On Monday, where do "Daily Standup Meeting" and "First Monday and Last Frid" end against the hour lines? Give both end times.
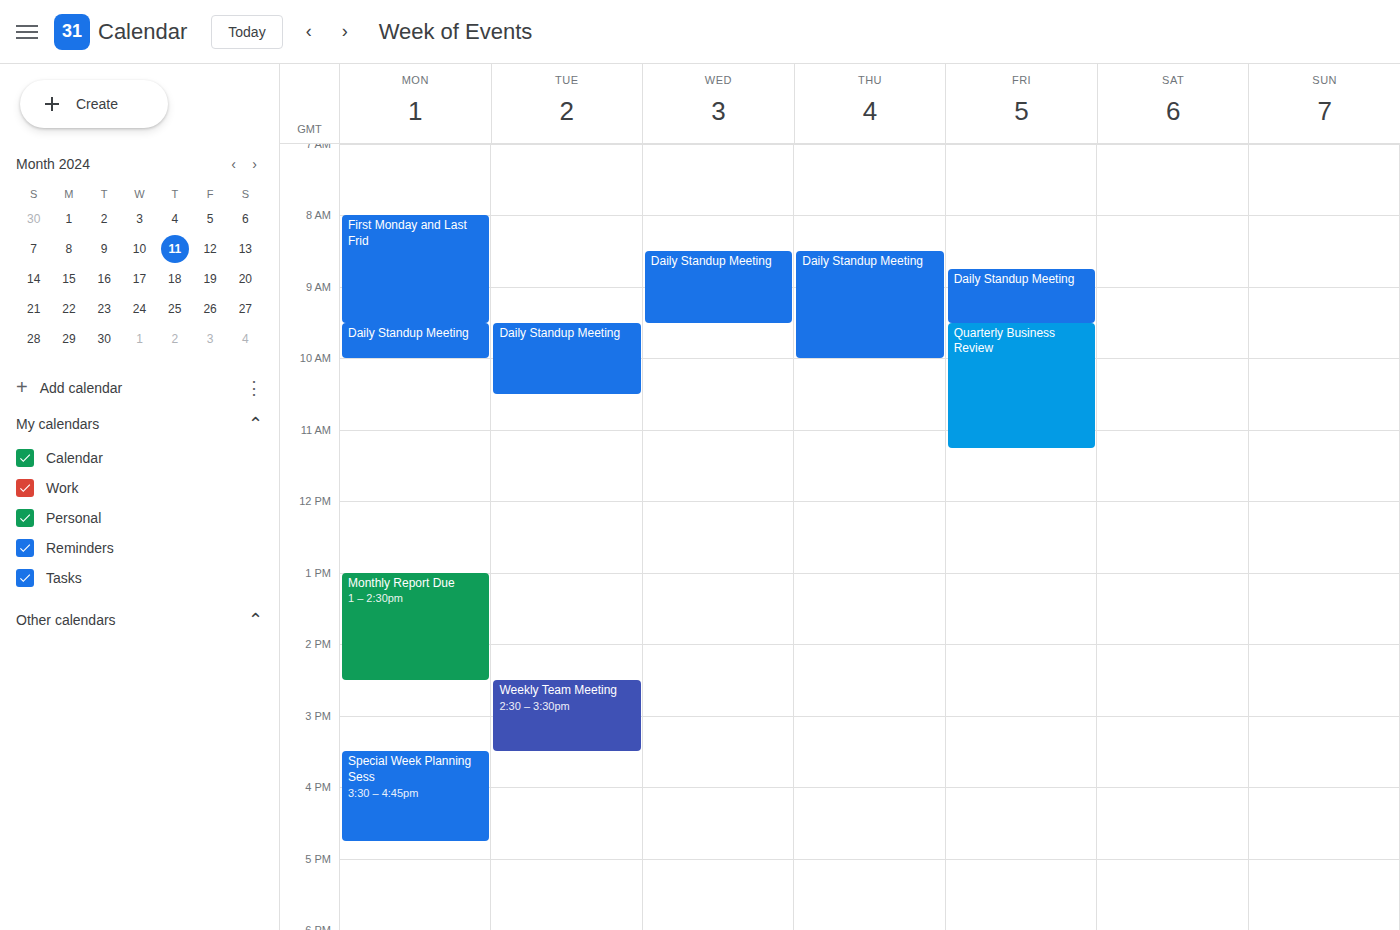
"Daily Standup Meeting": 10:00, exactly on the 10:00 line. "First Monday and Last Frid": 09:30, halfway between the 09:00 and 10:00 lines.